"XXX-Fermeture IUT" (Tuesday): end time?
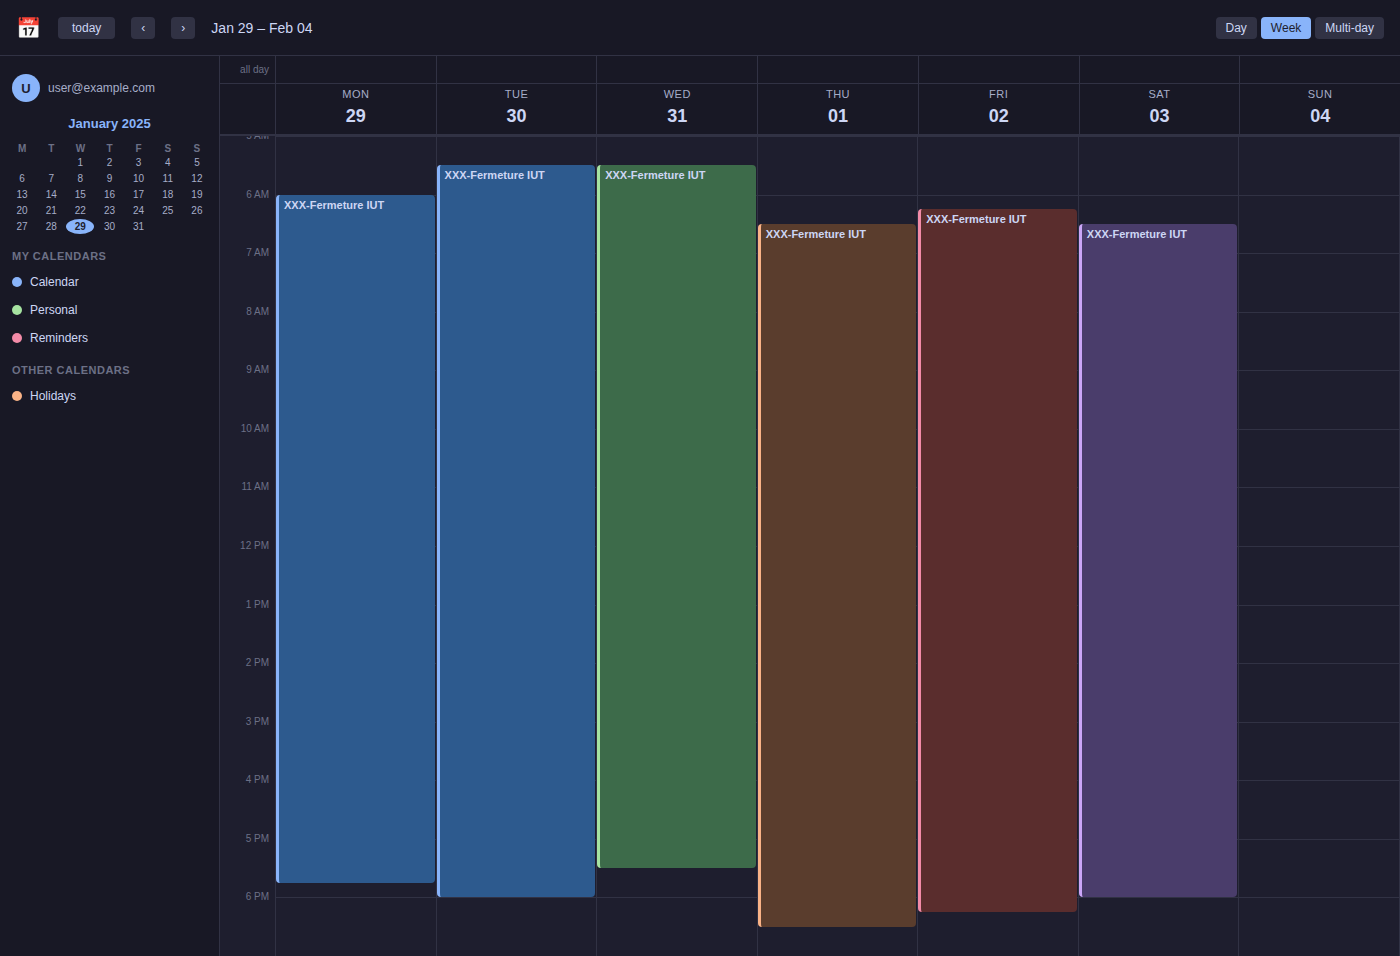
18:00